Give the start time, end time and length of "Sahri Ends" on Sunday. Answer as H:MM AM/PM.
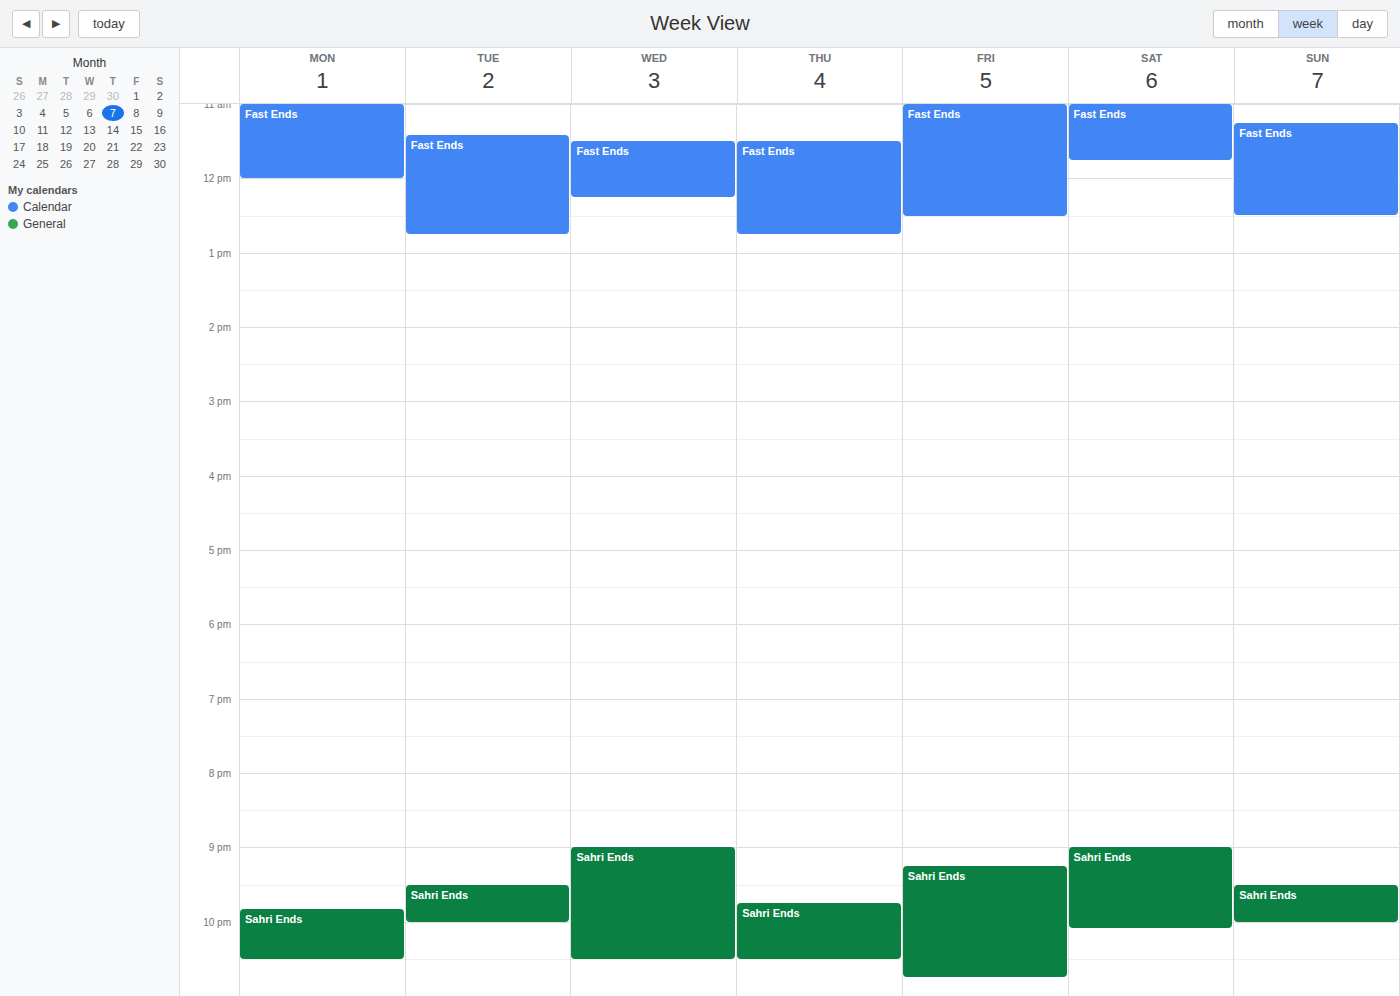
9:30 PM to 10:00 PM, 30 minutes